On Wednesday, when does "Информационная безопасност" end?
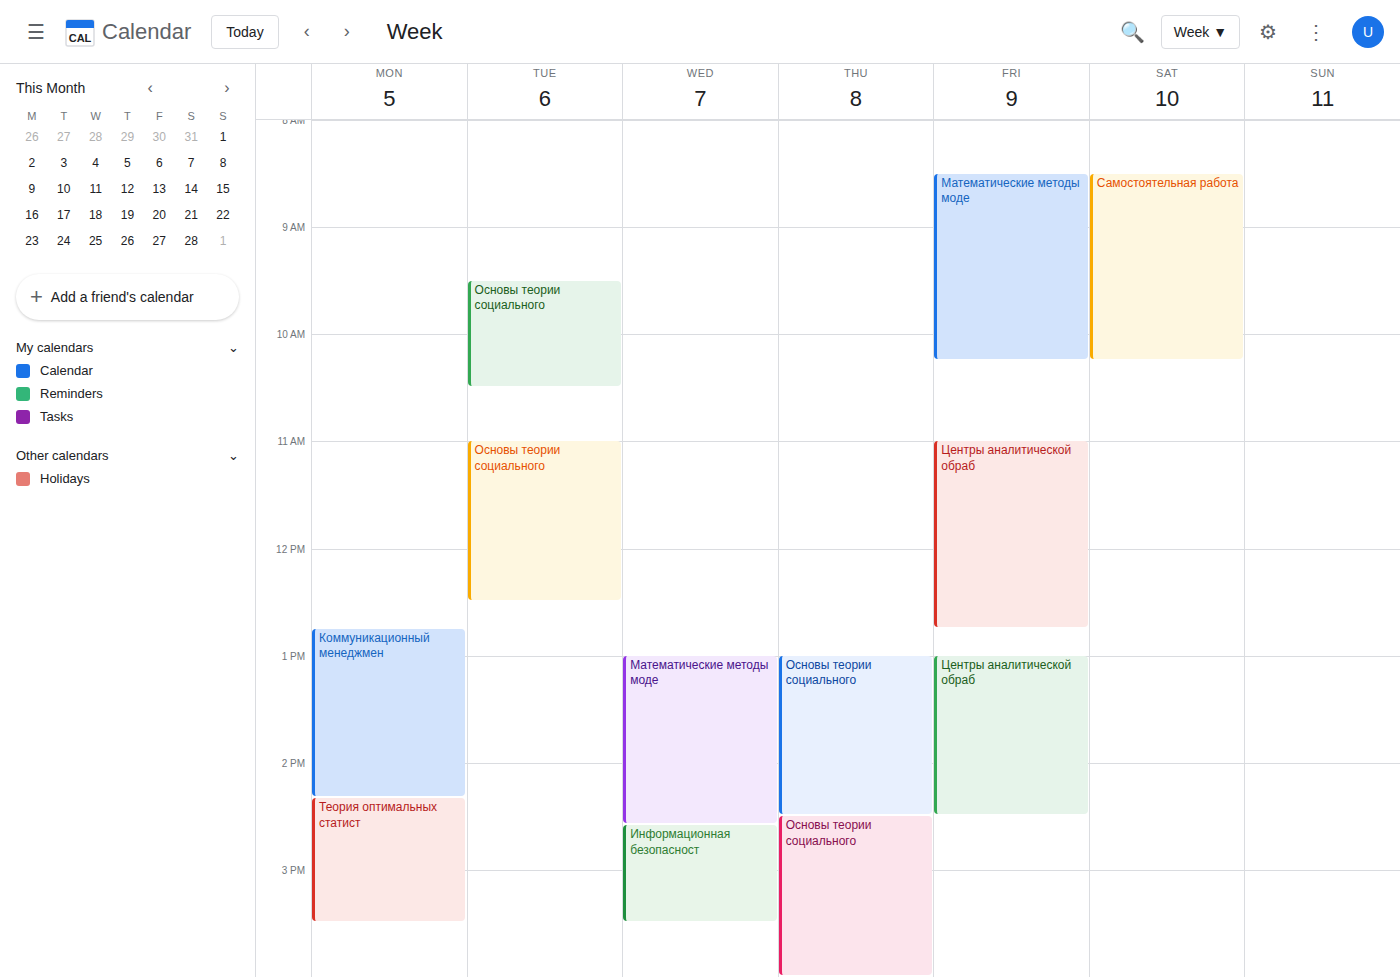
3:30 PM